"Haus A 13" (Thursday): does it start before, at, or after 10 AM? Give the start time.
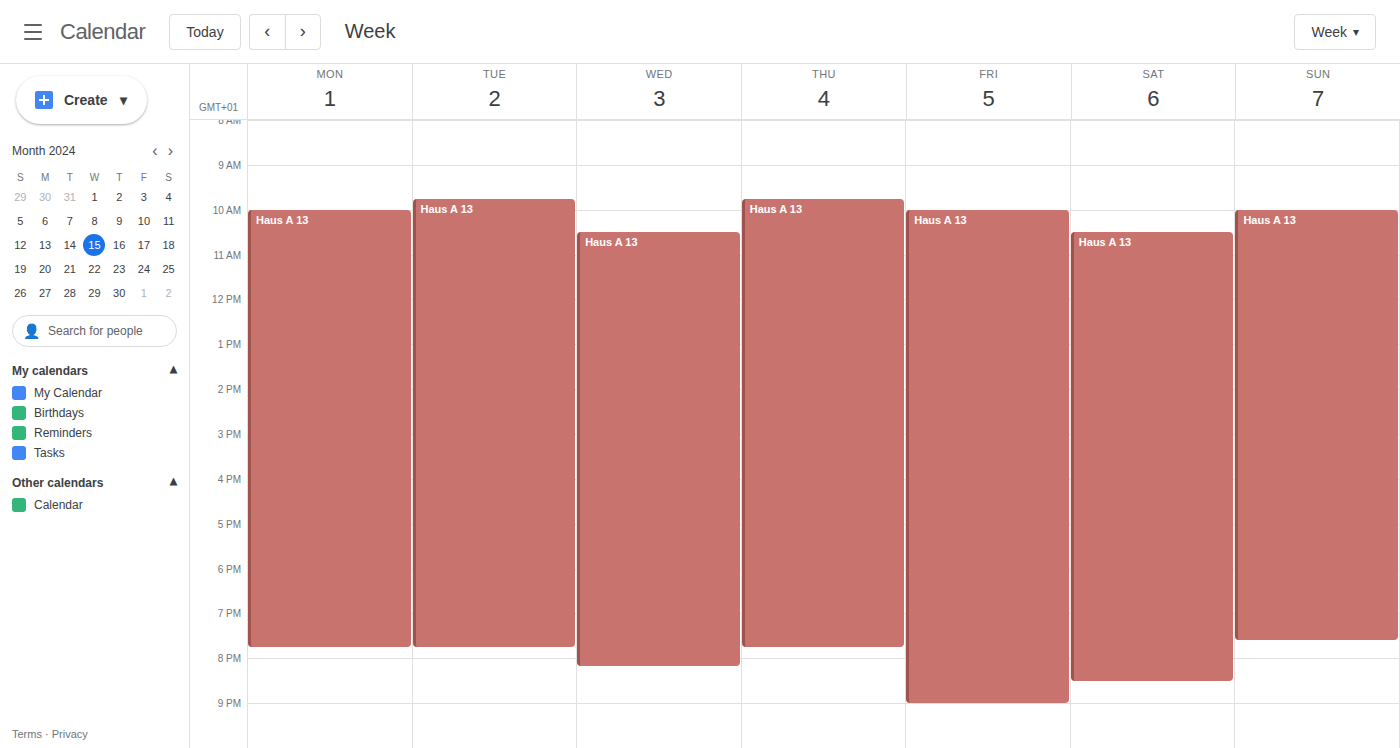
9:45 AM -- before 10 AM, 15 minutes above the 10 AM line.